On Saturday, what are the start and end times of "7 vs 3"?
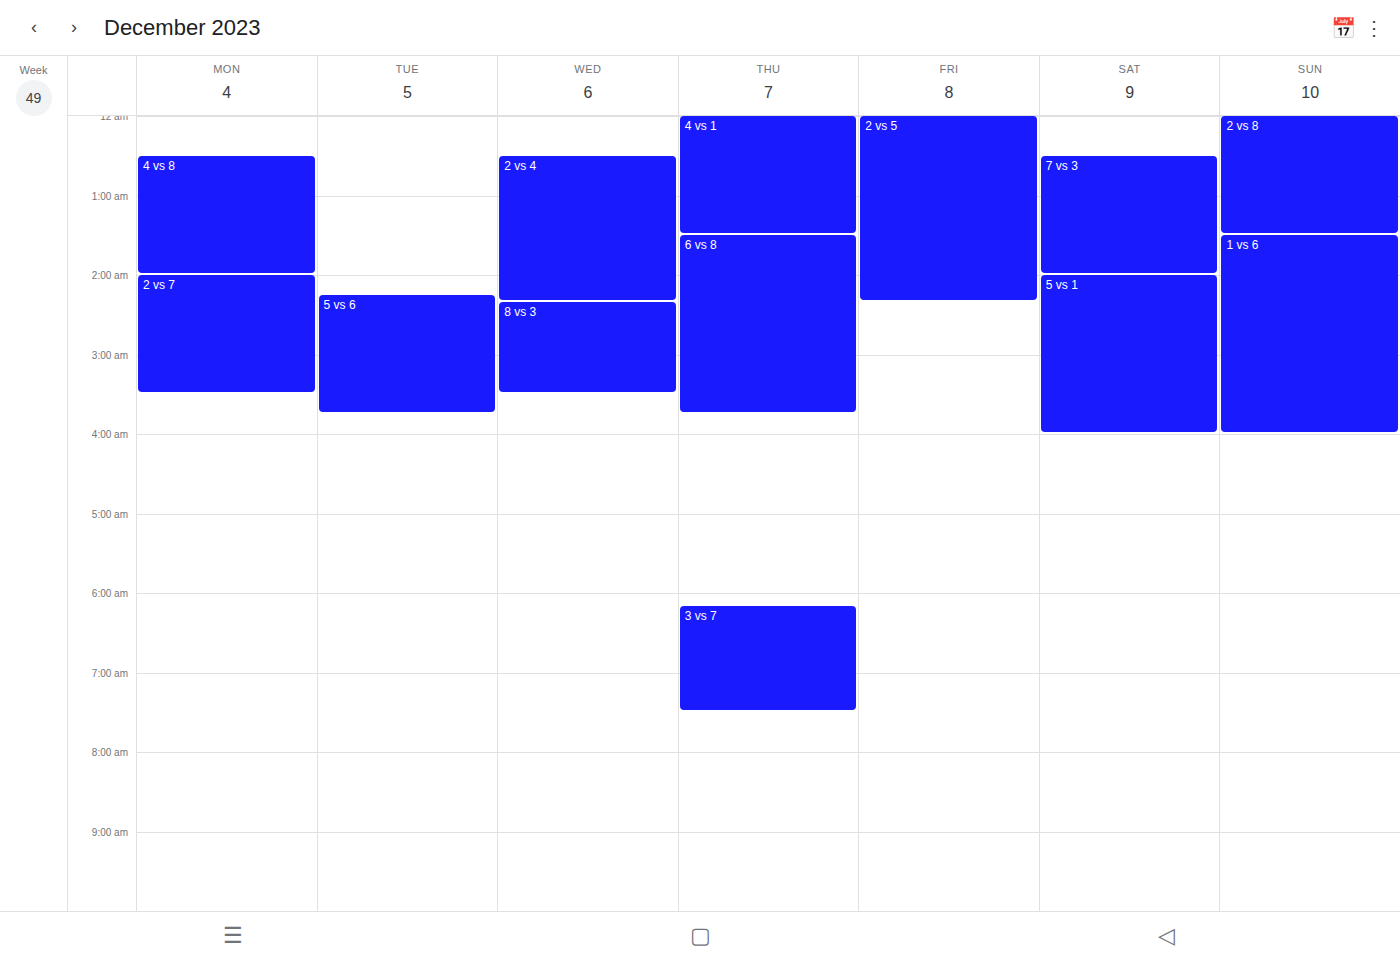
12:30 AM to 2:00 AM